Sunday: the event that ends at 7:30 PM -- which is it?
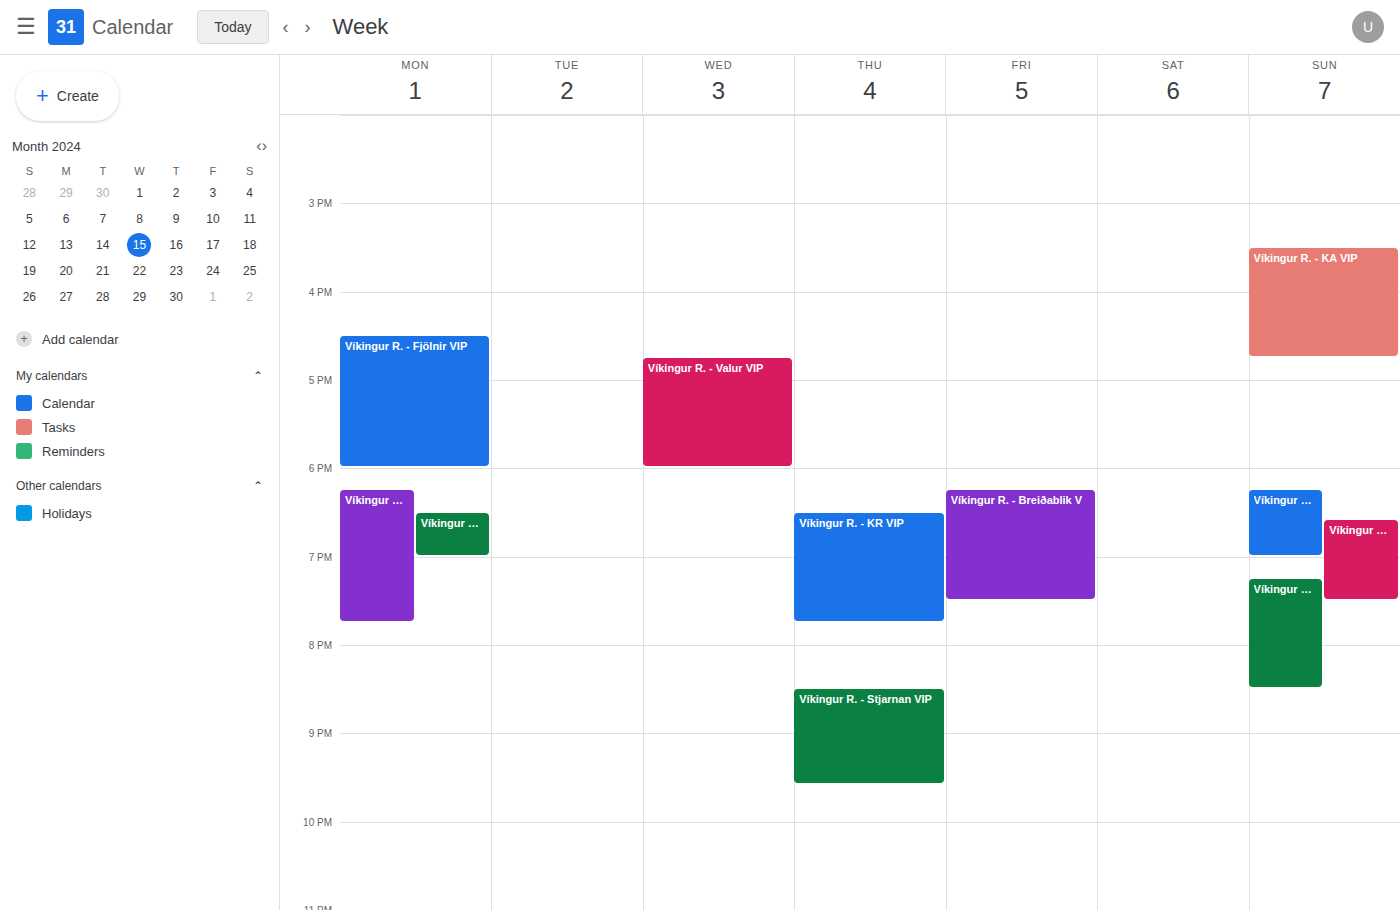
"Víkingur R. - ÍA VIP"